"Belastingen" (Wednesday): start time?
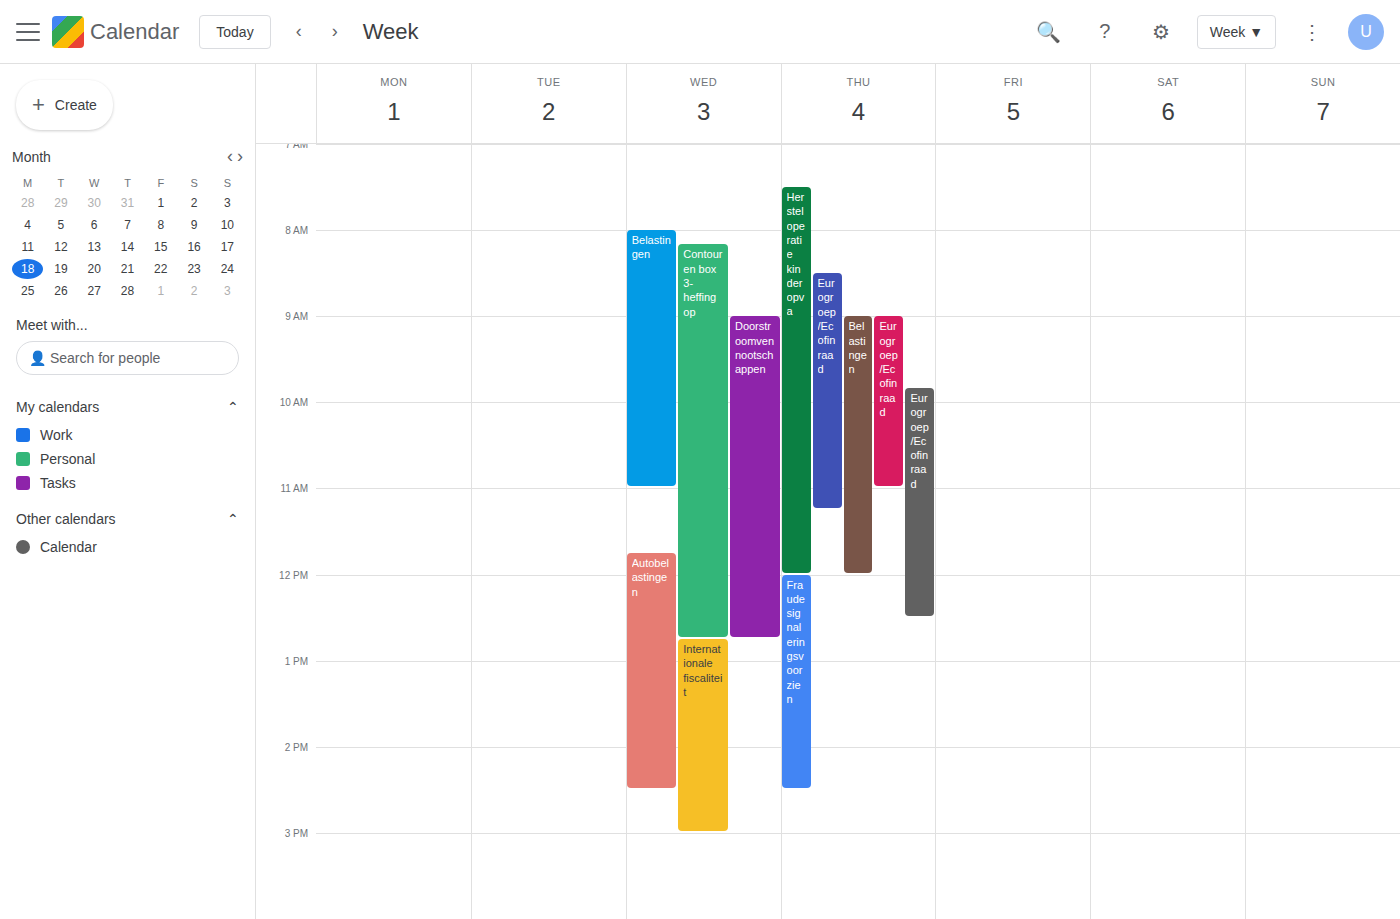
8:00 AM